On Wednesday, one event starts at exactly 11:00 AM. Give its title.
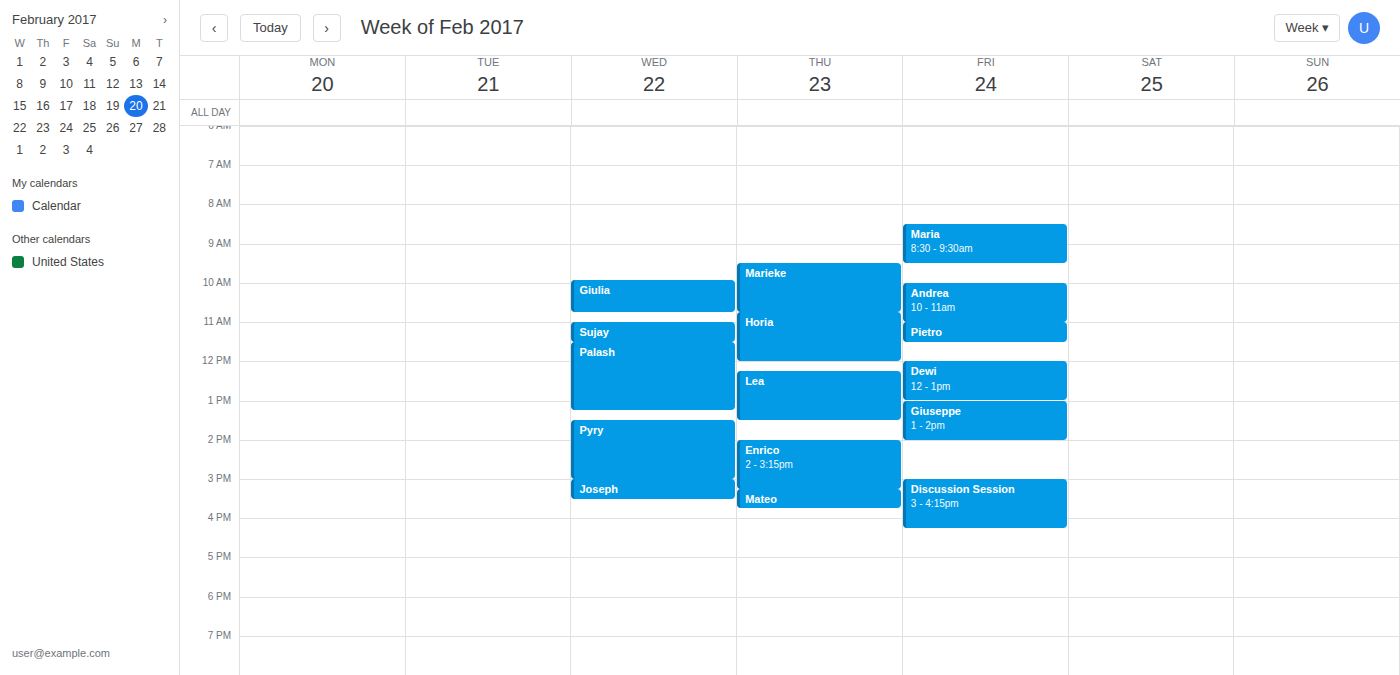
"Sujay"